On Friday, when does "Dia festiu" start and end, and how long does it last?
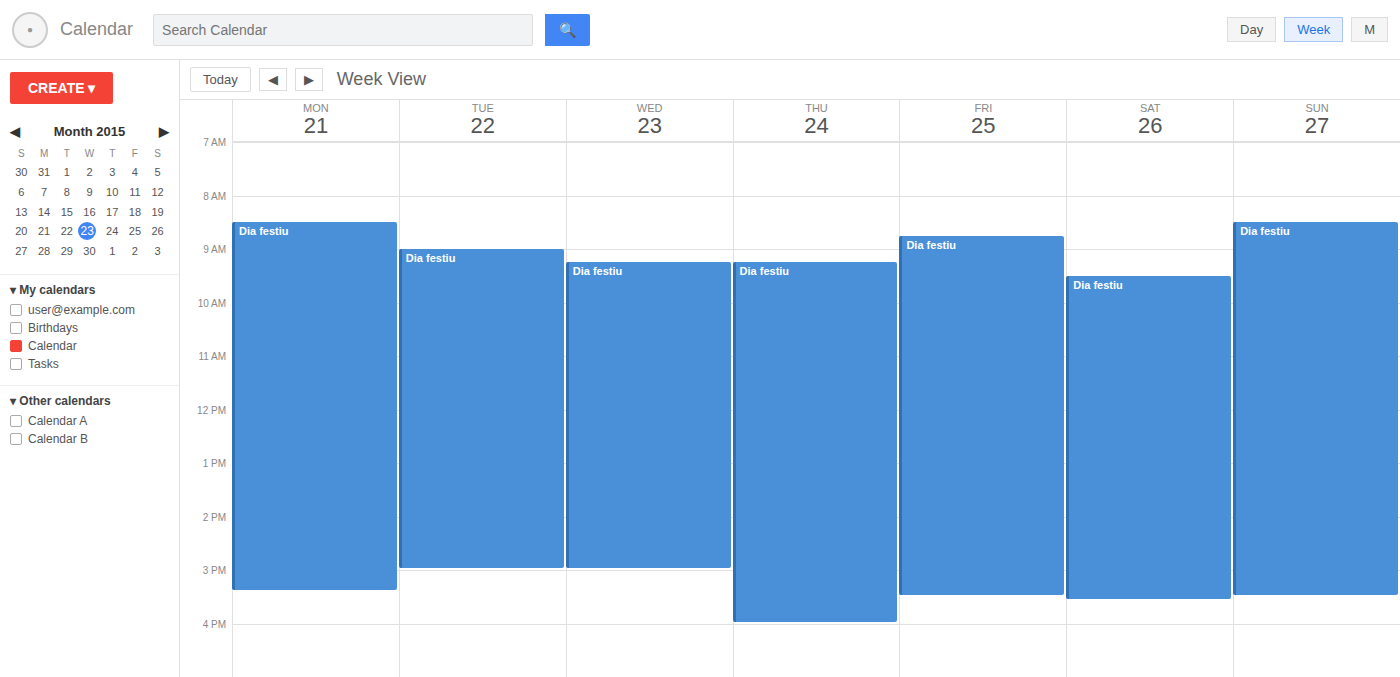
8:45 AM to 3:30 PM, 6 hours 45 minutes